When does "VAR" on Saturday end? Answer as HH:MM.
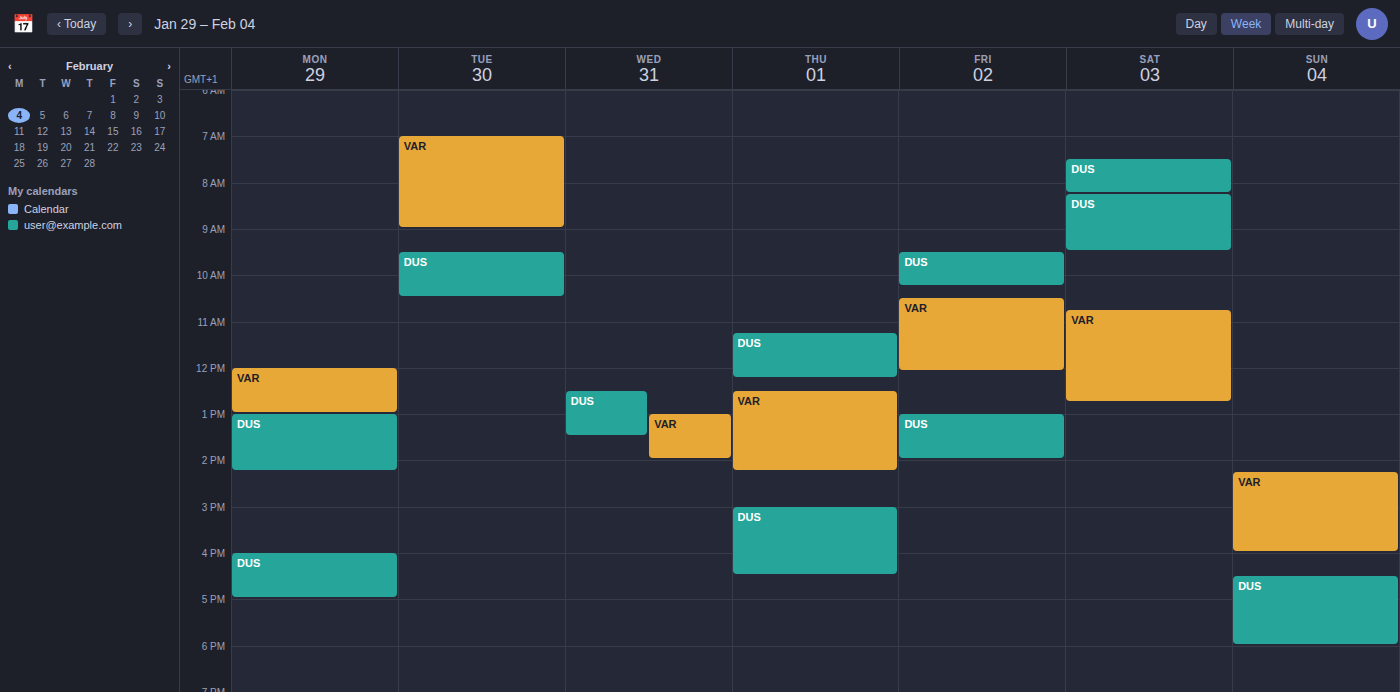
12:45